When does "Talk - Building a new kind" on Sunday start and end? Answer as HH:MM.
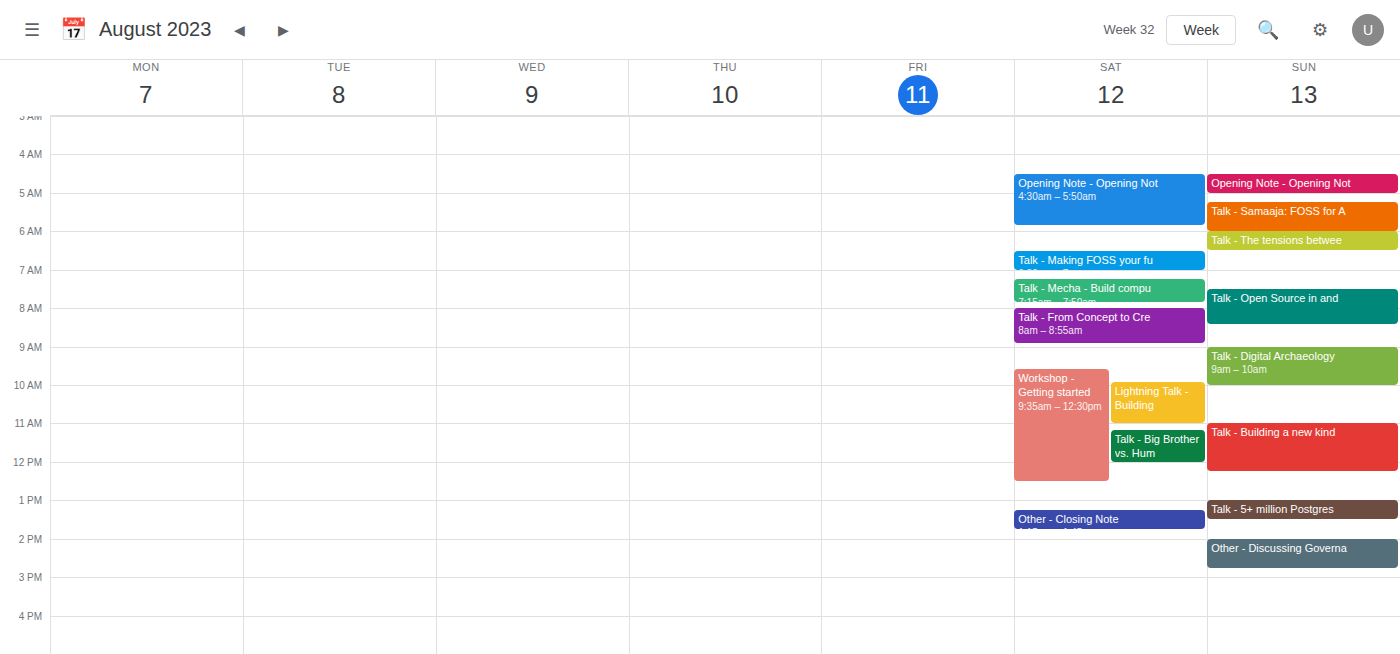
11:00 to 12:15